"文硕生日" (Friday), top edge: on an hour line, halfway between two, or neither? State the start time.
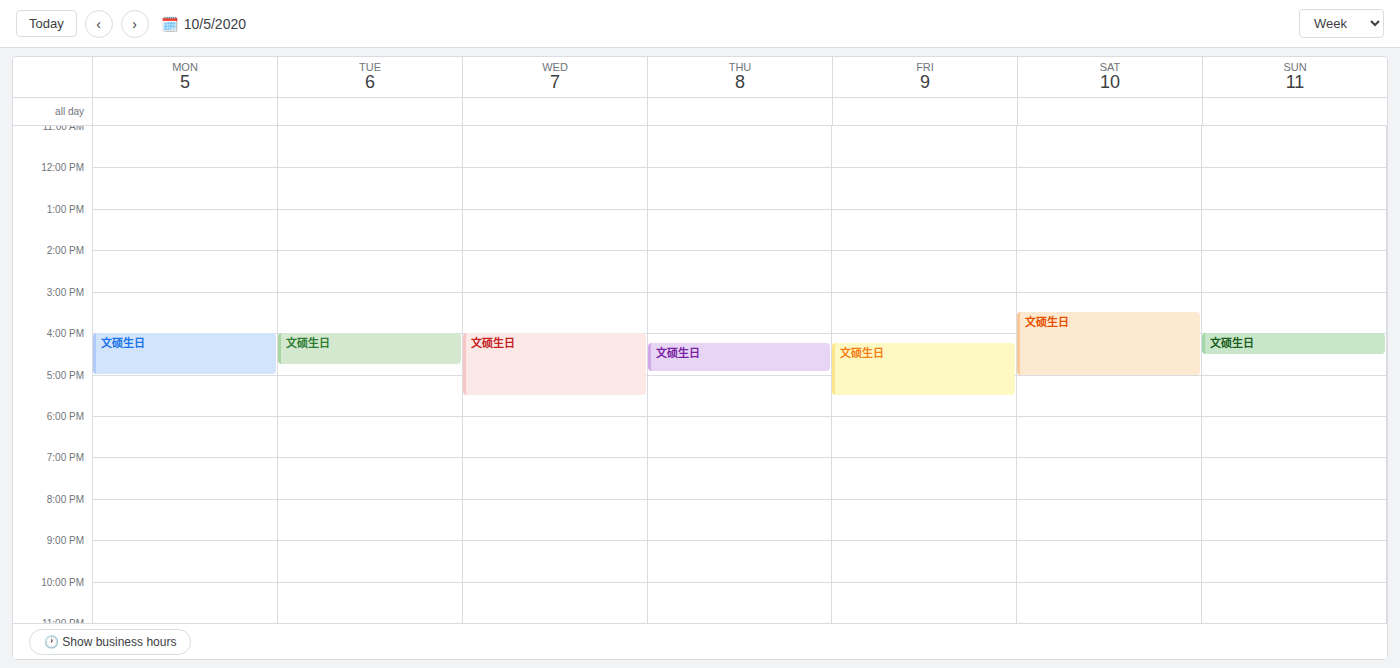
4:15 PM -- neither: a quarter of the way from the 4 PM line to the 5 PM line.